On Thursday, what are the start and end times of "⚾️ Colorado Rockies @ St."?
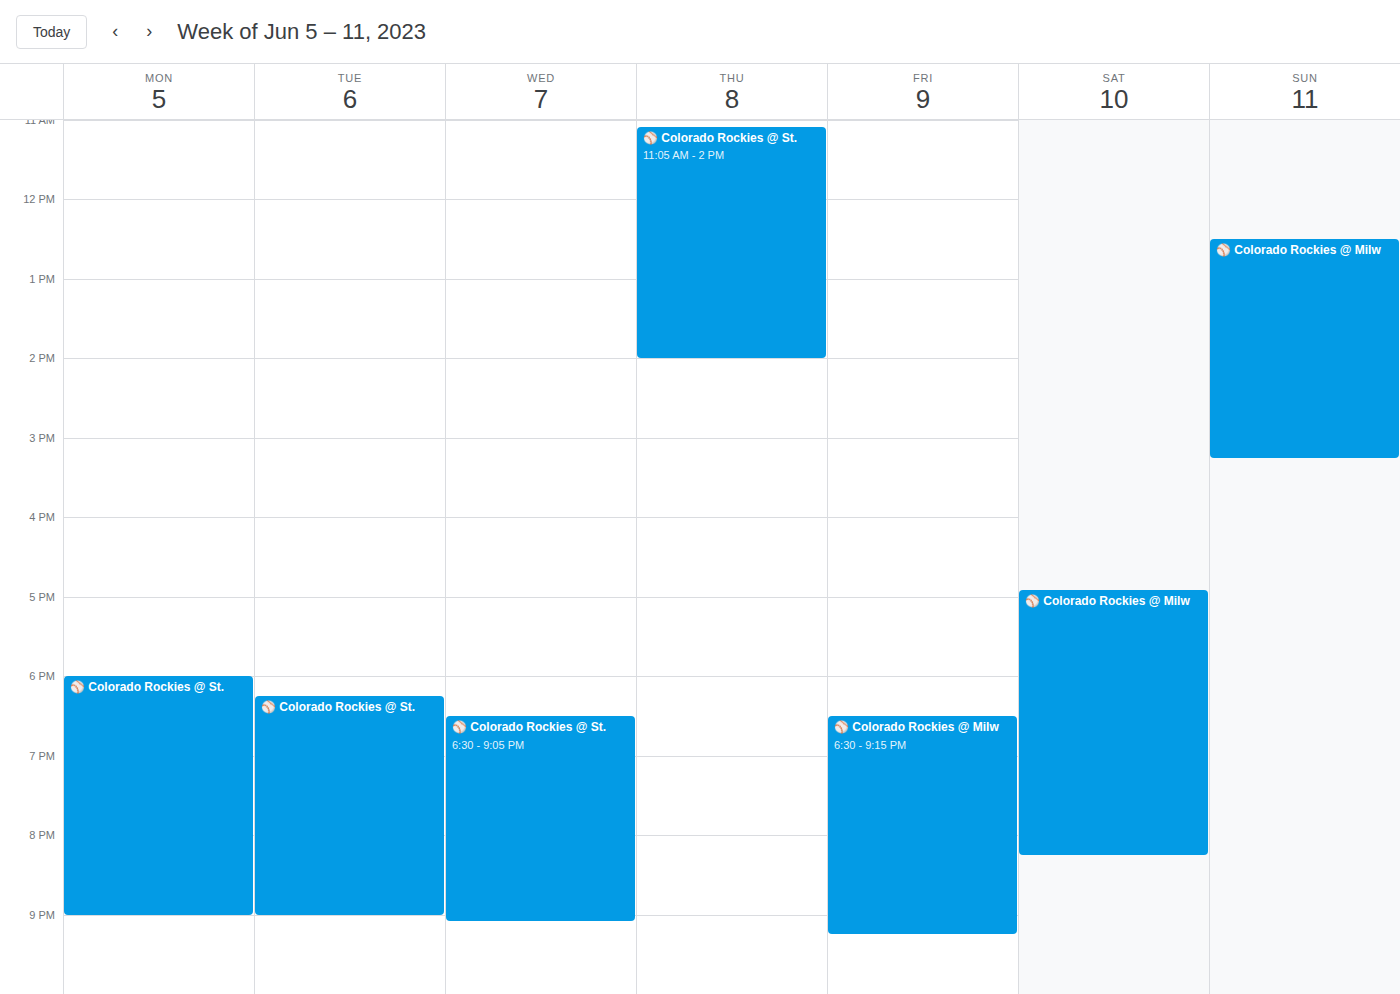
11:05 AM to 2:00 PM